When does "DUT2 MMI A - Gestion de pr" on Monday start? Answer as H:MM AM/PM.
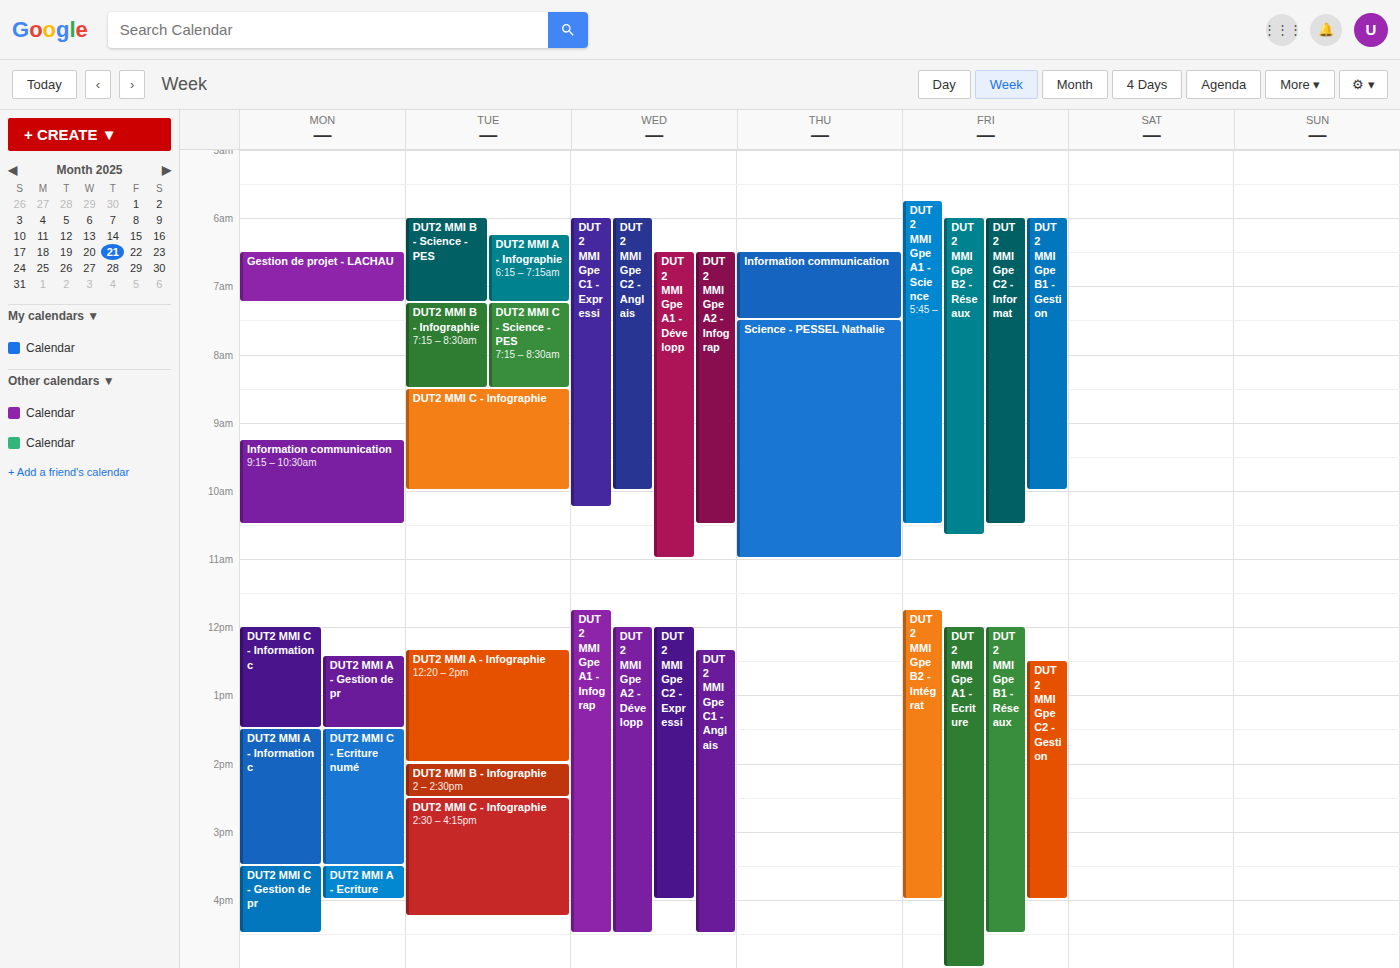
12:25 PM